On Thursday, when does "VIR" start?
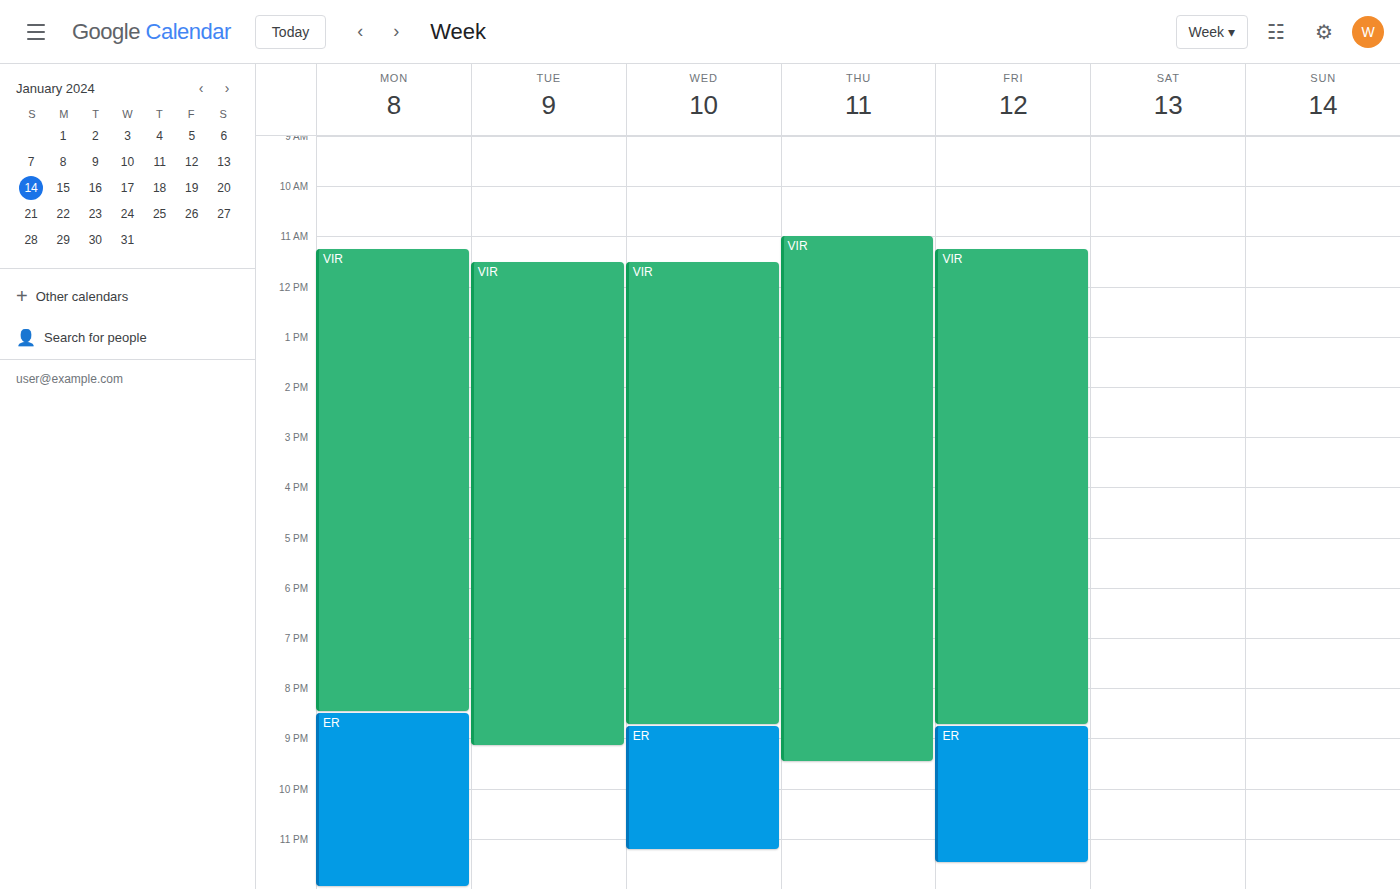
11:00 AM